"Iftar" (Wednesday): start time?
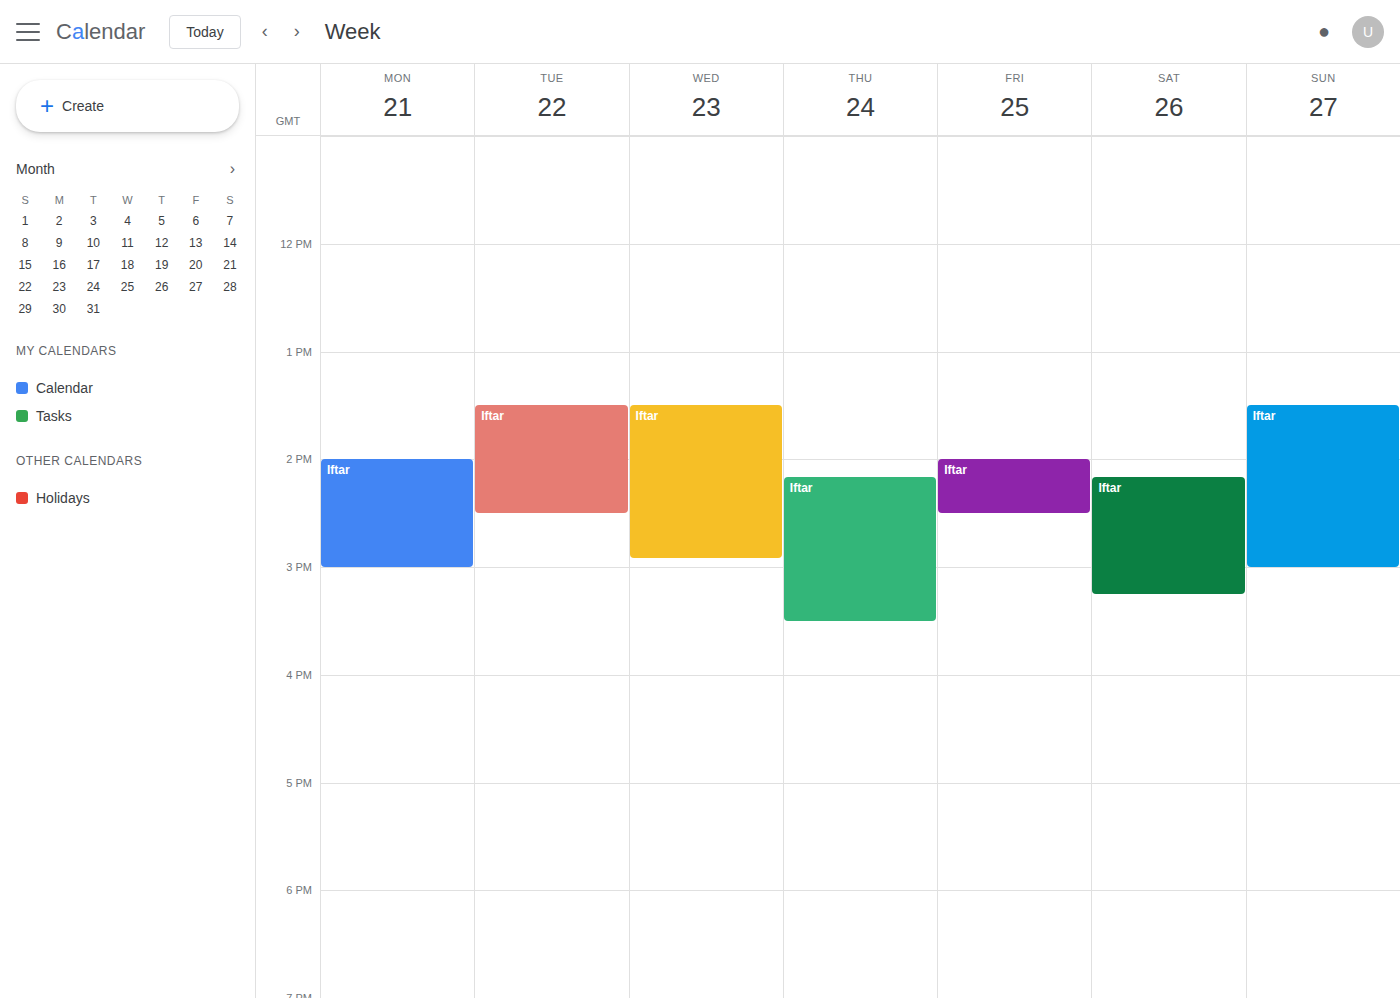
1:30 PM